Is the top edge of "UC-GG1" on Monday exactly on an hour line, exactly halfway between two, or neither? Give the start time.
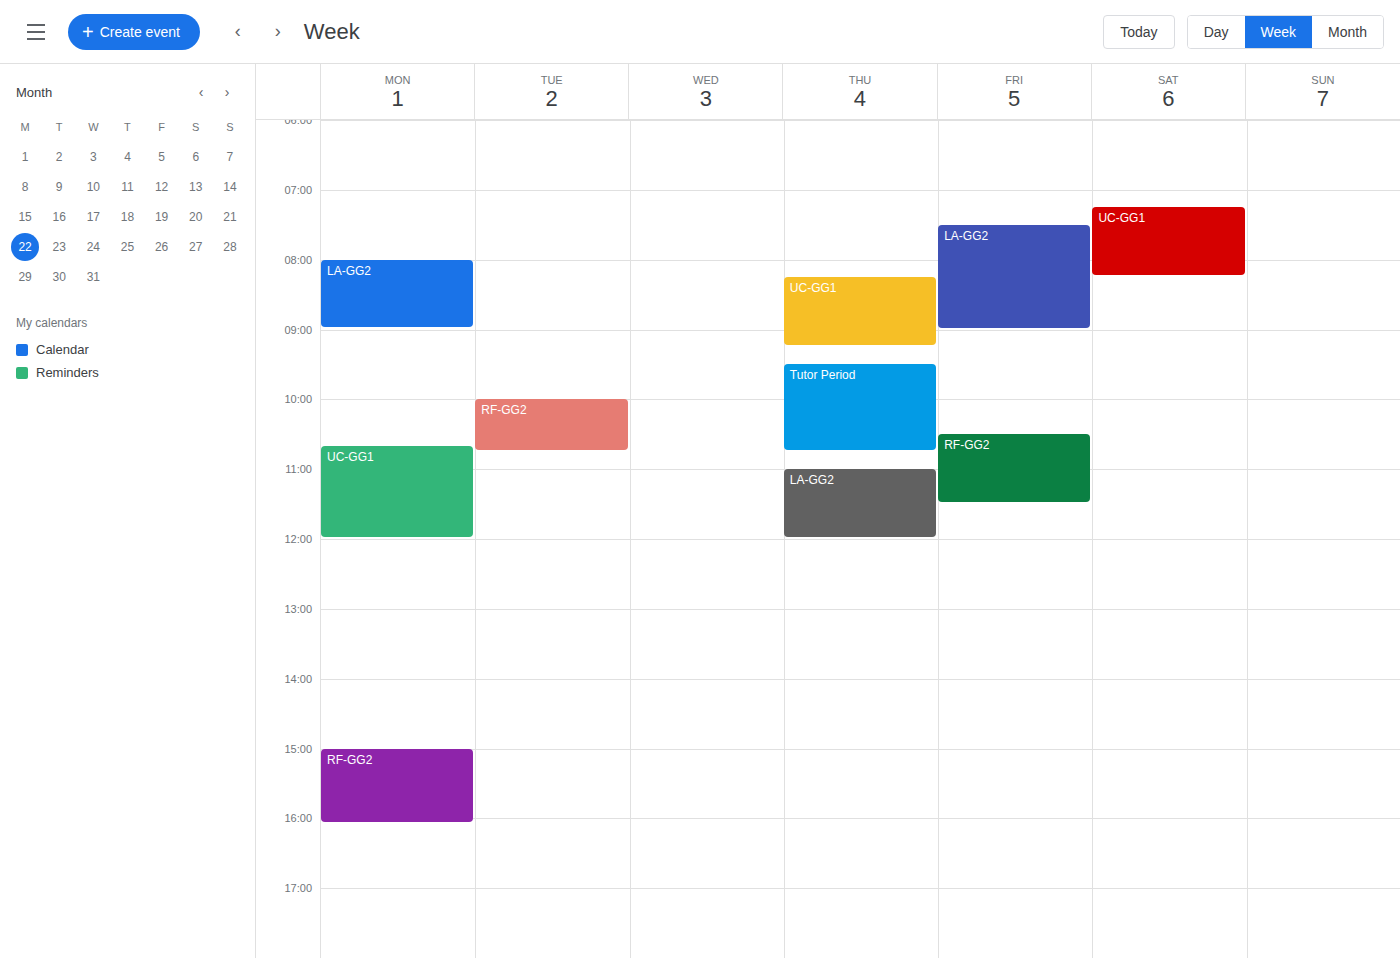
10:40 AM -- neither: 40 minutes below the 10 AM line and 20 minutes above the 11 AM line.